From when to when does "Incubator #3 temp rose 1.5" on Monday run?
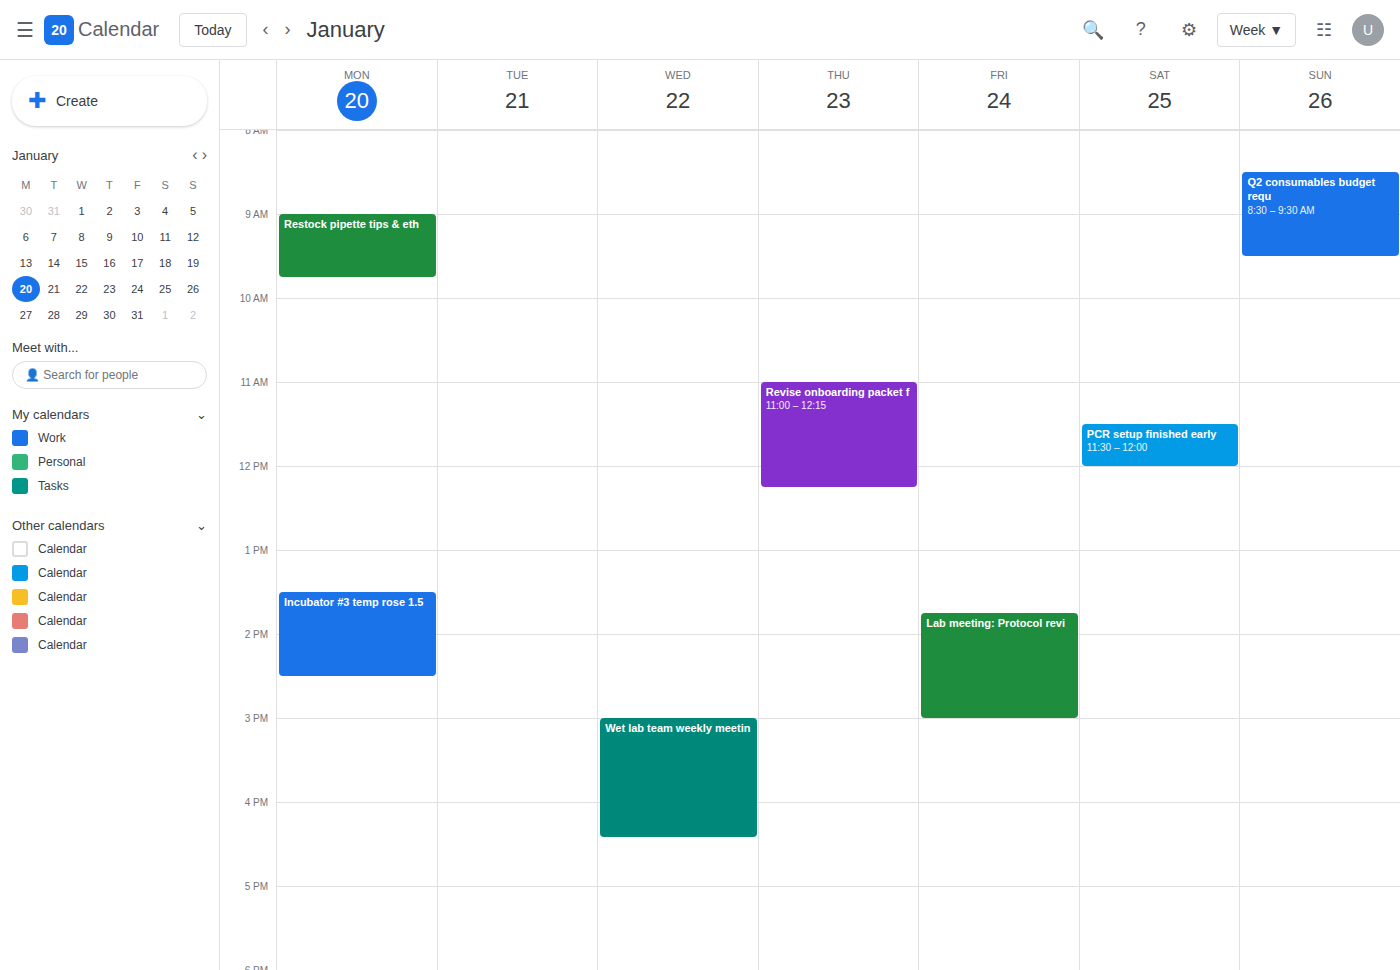
1:30 PM to 2:30 PM